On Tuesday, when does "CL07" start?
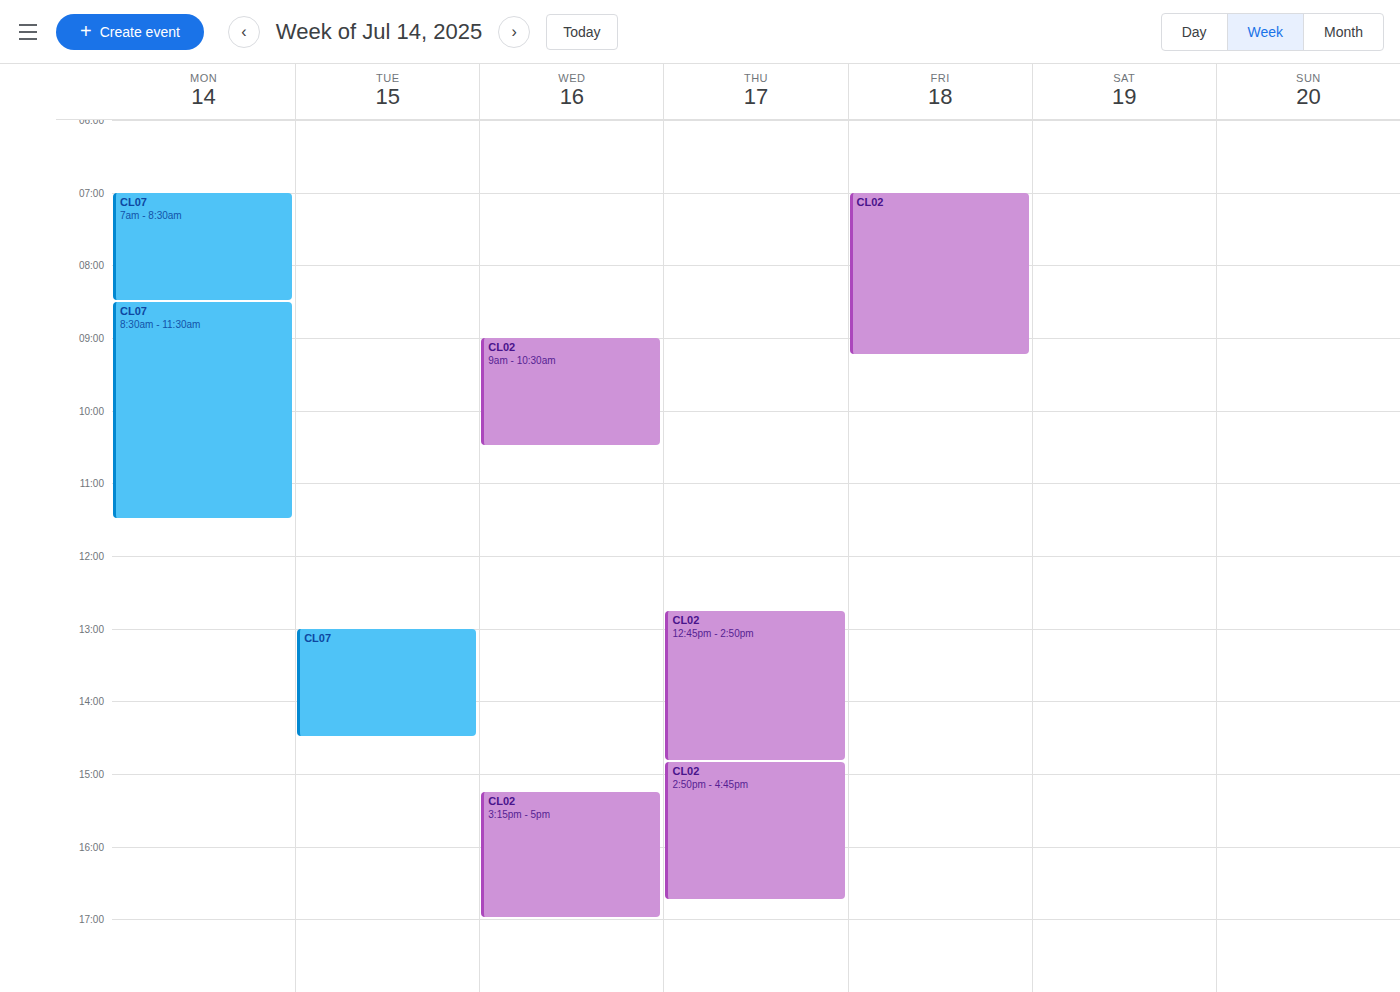
1:00 PM